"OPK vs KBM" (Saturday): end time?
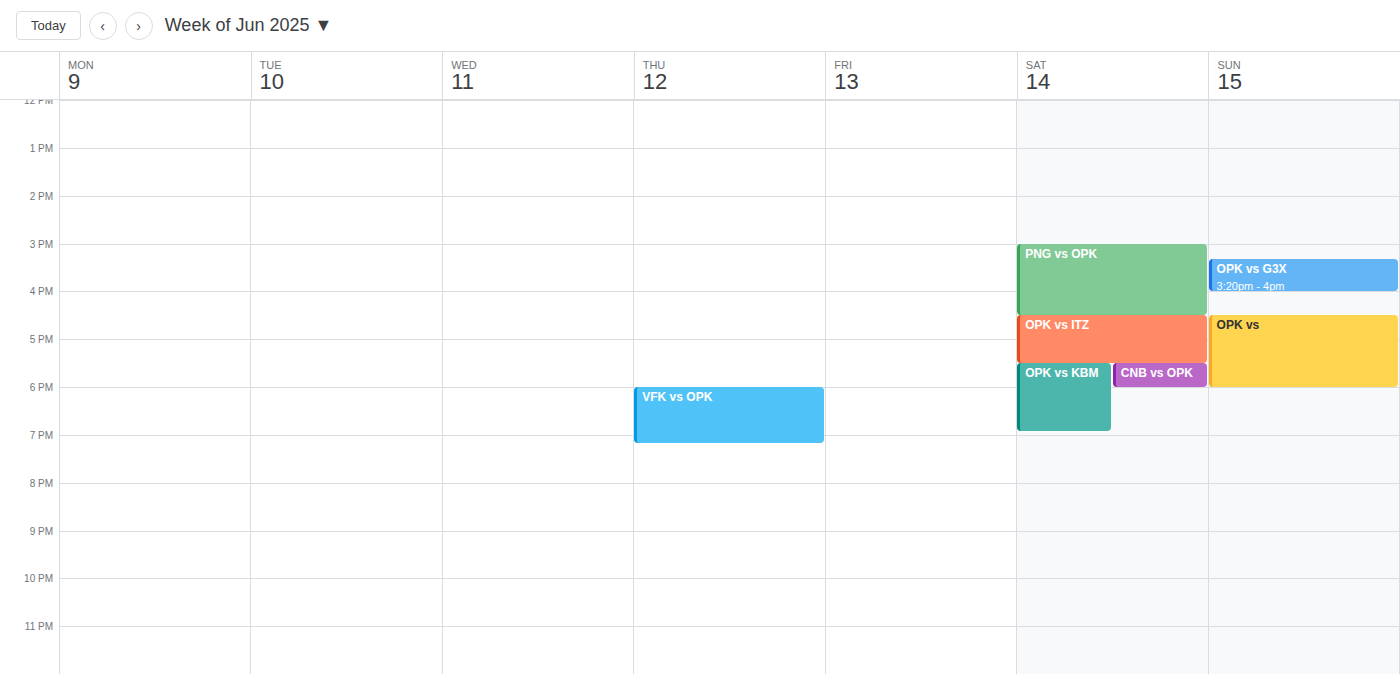
6:55 PM